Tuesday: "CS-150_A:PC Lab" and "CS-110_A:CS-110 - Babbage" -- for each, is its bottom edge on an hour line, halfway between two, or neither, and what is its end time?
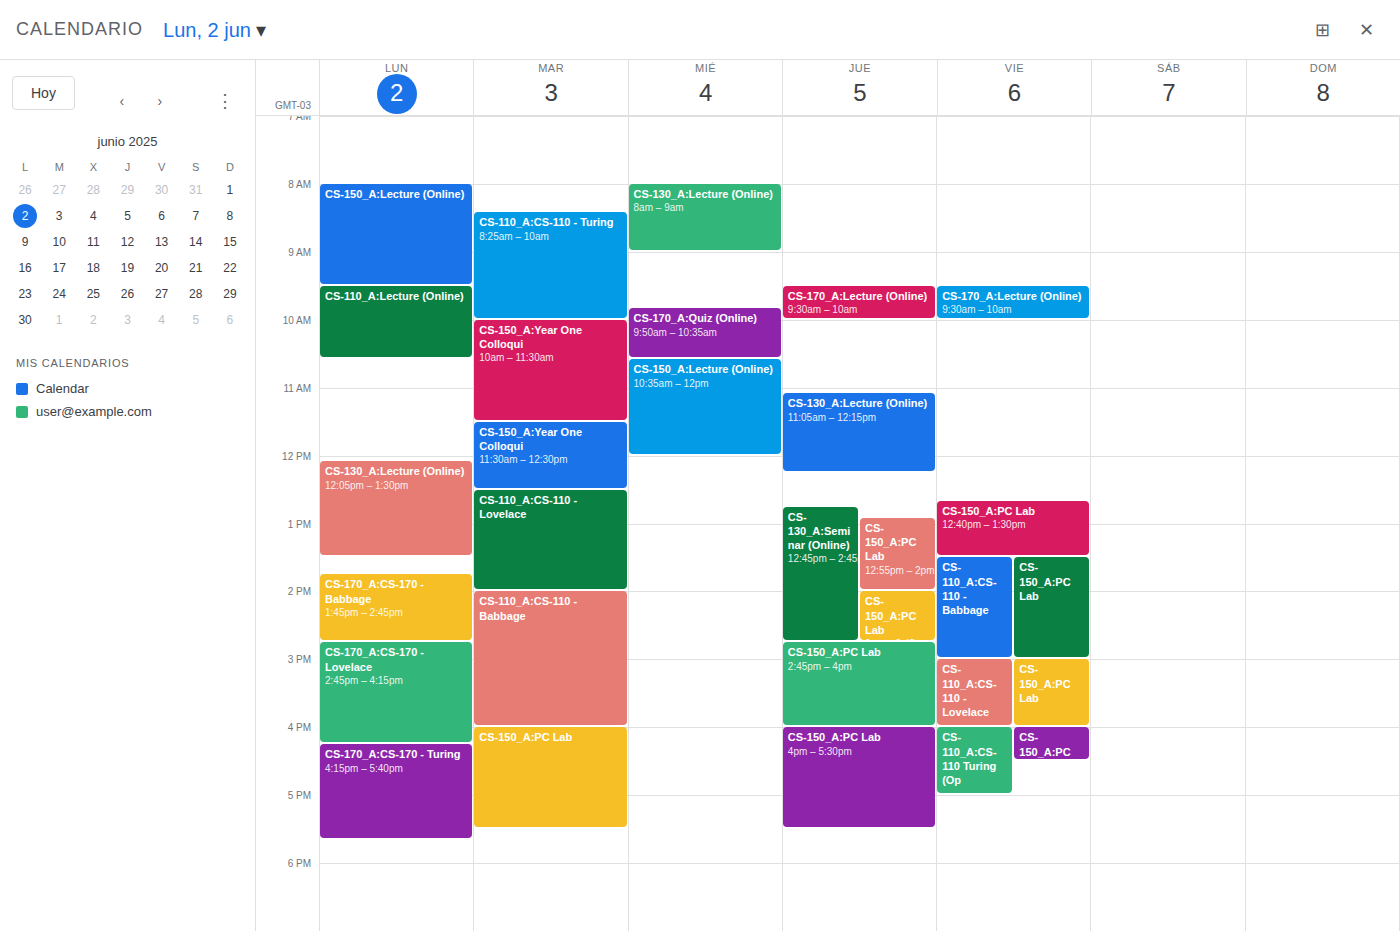
"CS-150_A:PC Lab": 5:30 PM, halfway between the 5 PM and 6 PM lines. "CS-110_A:CS-110 - Babbage": 4:00 PM, exactly on the 4 PM line.